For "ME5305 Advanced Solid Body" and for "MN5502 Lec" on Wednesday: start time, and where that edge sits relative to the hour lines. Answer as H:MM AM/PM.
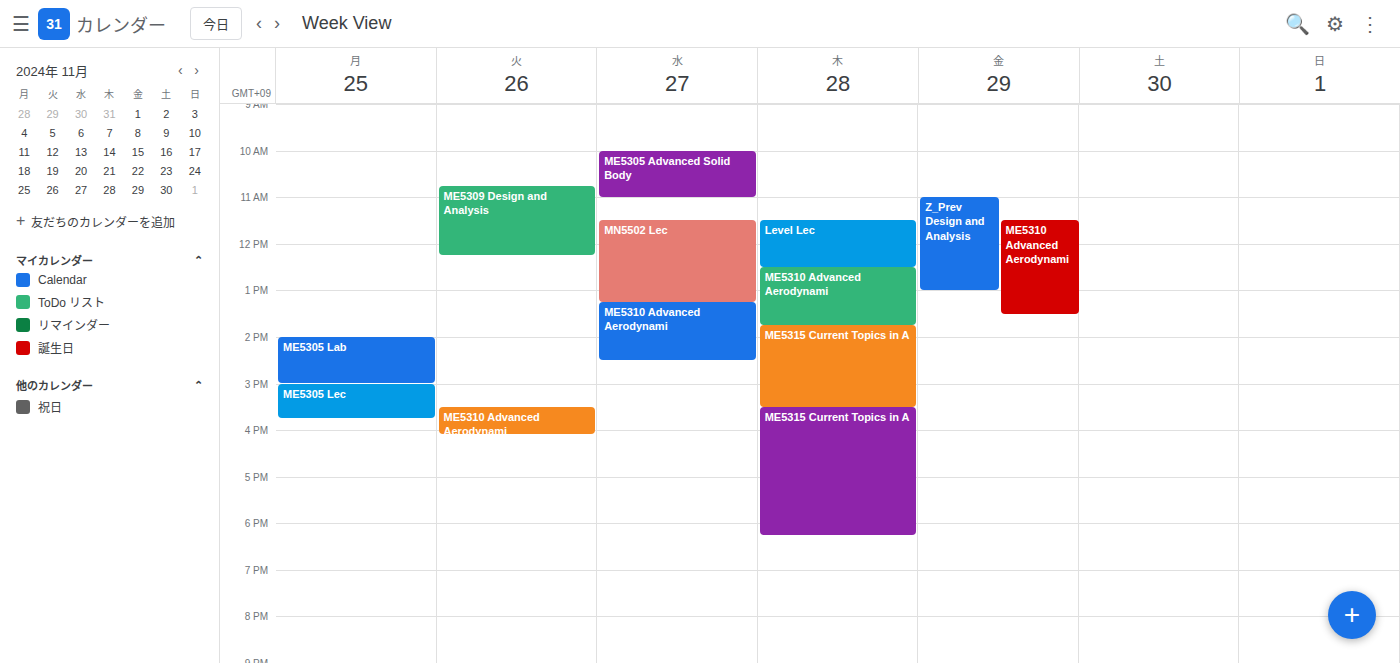
"ME5305 Advanced Solid Body": 10:00 AM, exactly on the 10 AM line. "MN5502 Lec": 11:30 AM, halfway between the 11 AM and 12 PM lines.